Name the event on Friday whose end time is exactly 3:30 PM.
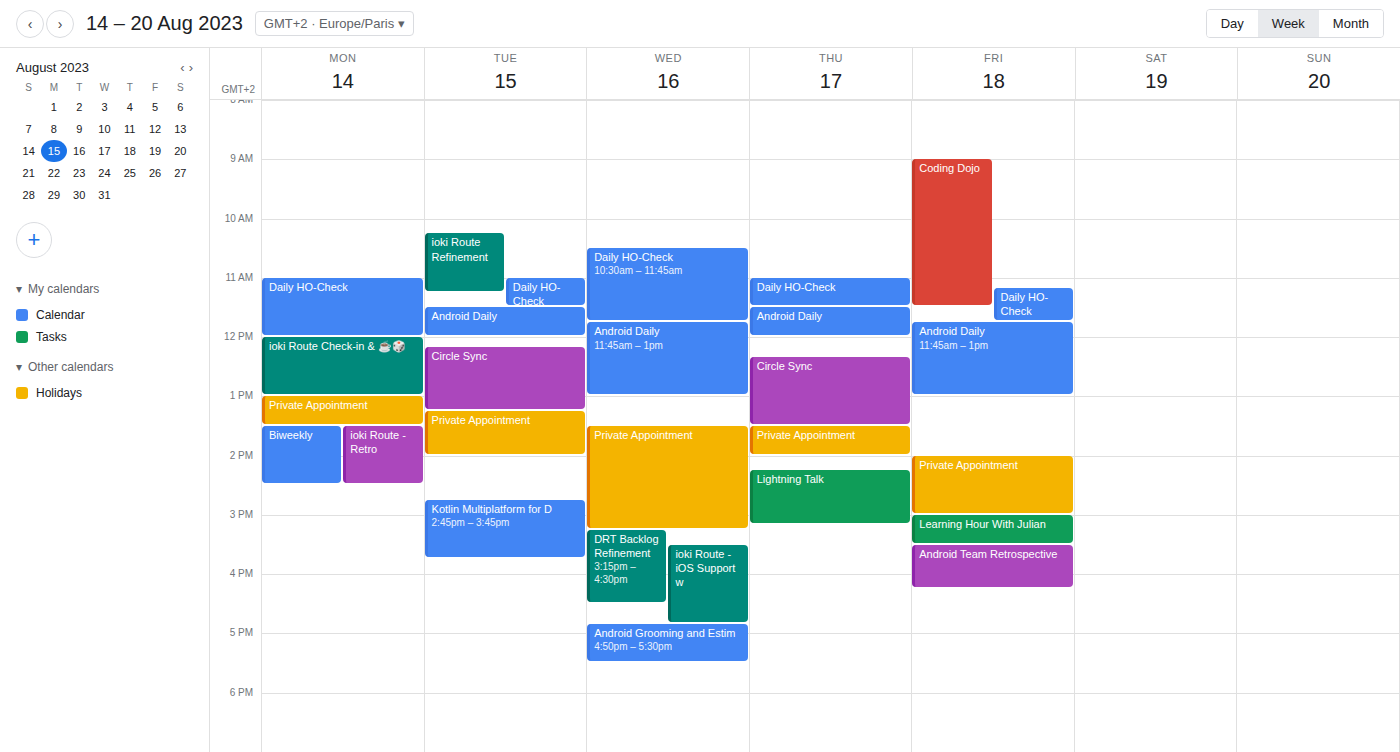
"Learning Hour With Julian"